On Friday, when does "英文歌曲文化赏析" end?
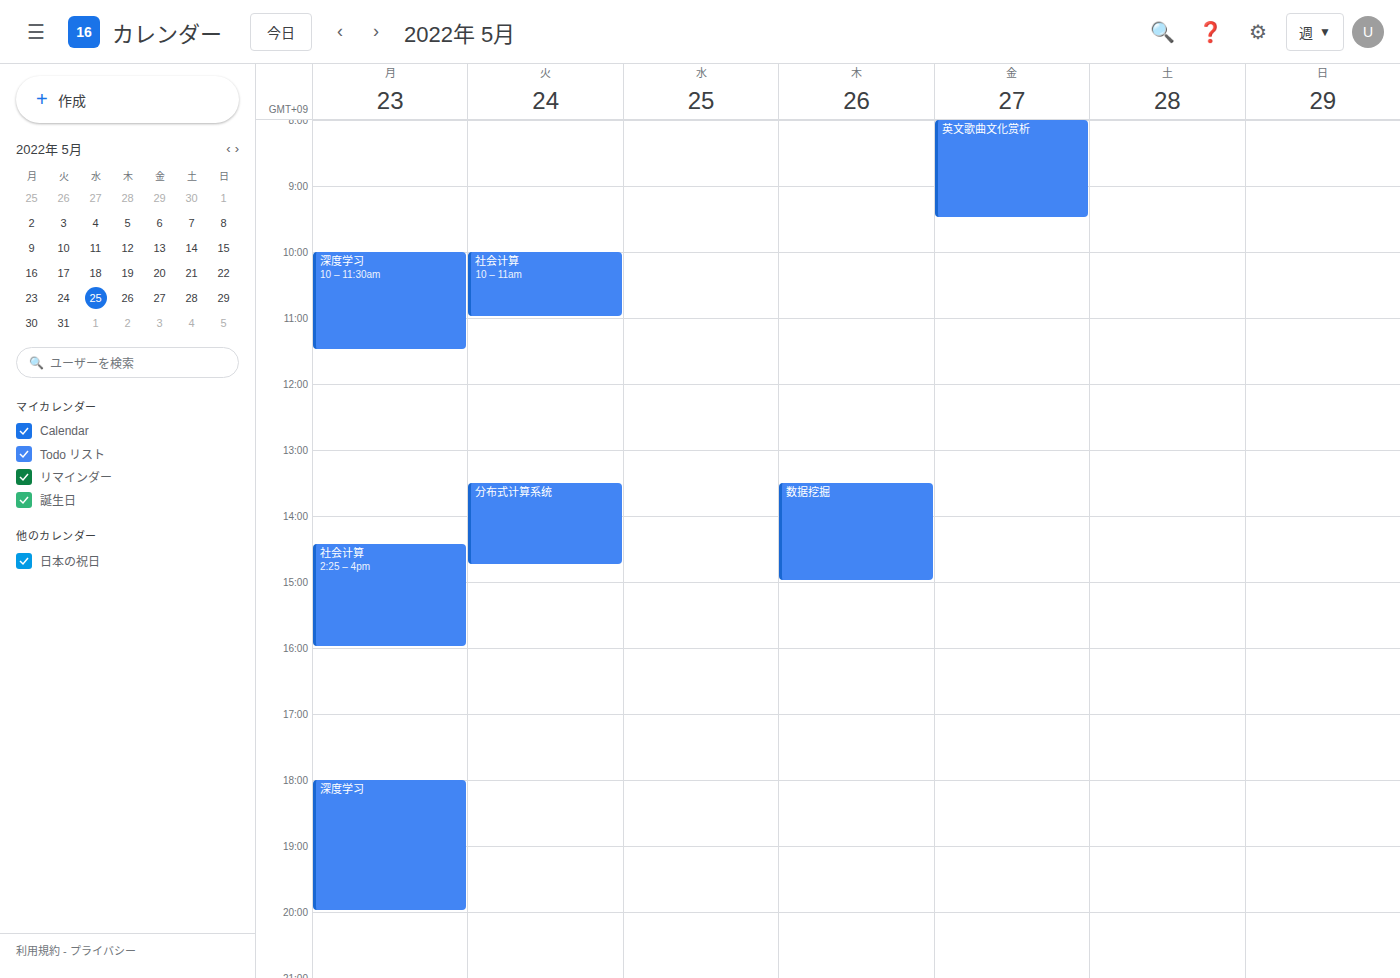
9:30 AM